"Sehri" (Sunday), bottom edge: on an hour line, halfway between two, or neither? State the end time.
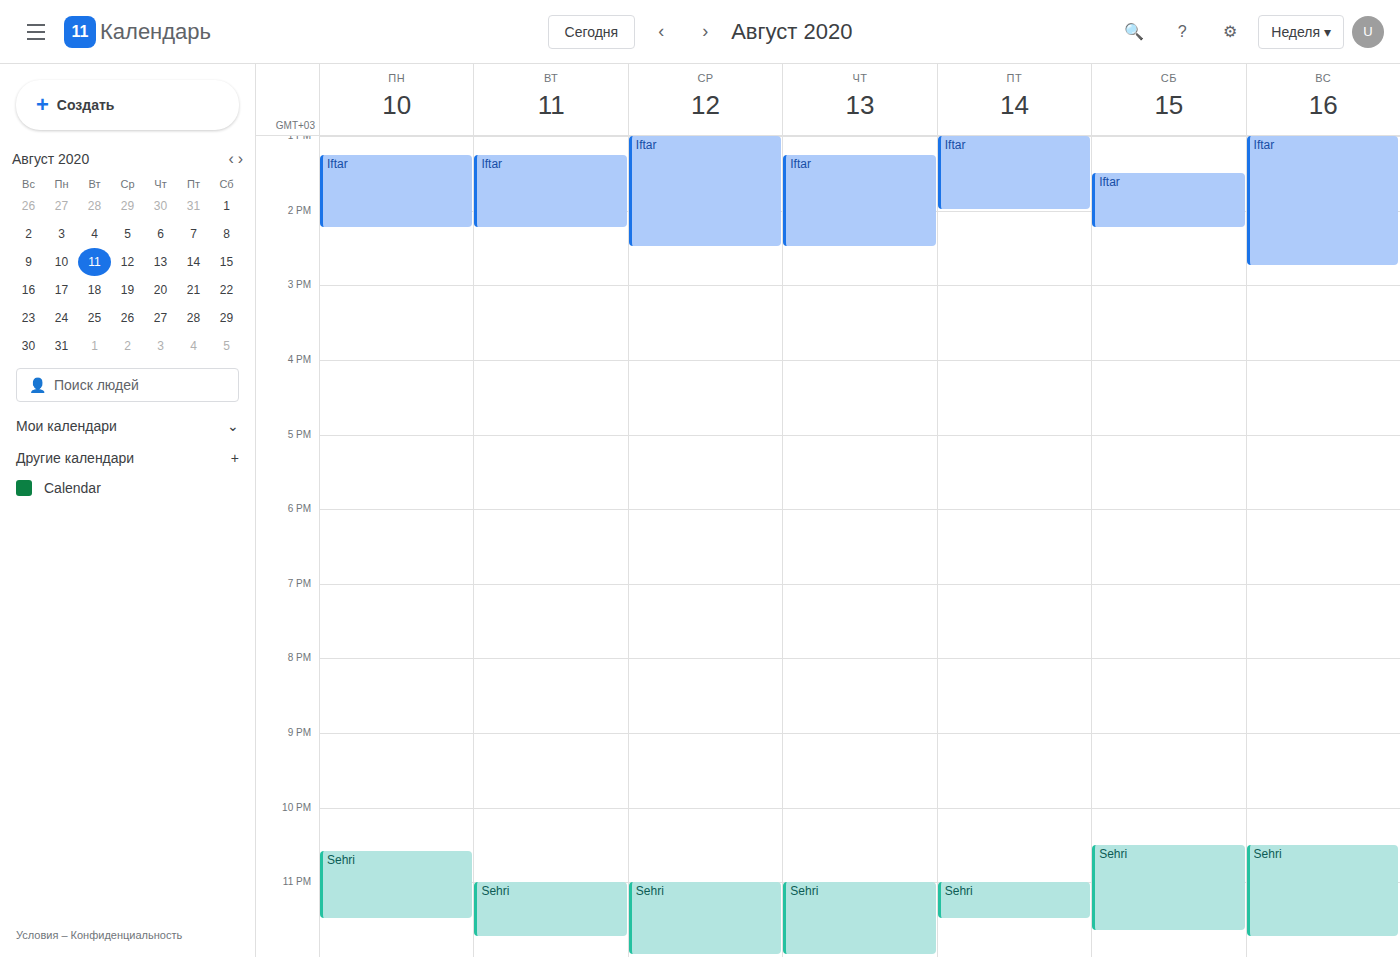
11:45 PM -- neither: three quarters of the way from the 11 PM line to the 12 AM line.